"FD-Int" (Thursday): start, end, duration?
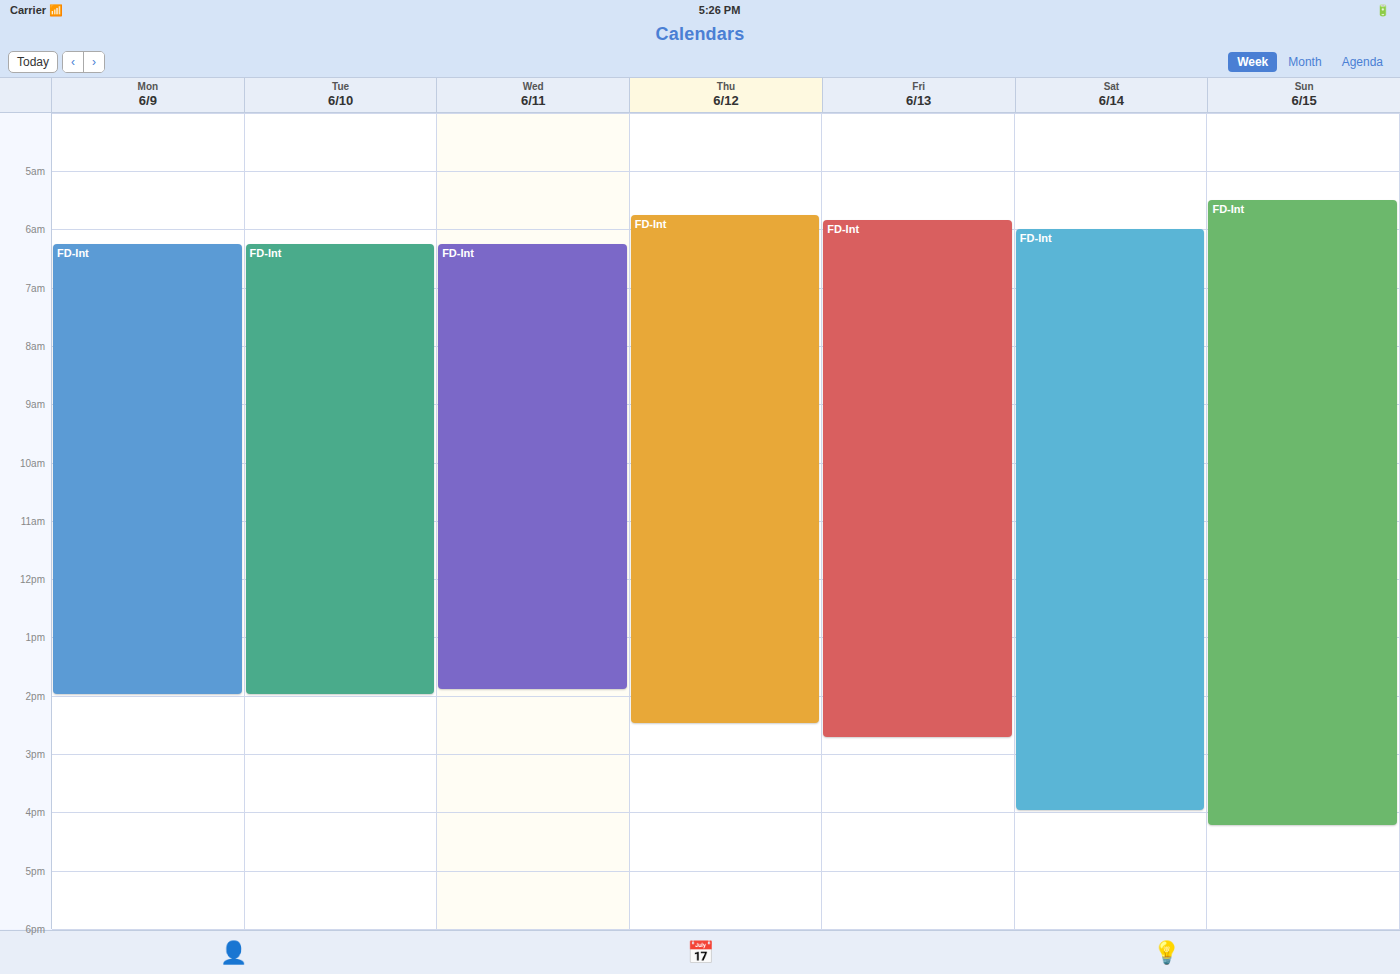
5:45 AM to 2:30 PM, 8 hours 45 minutes